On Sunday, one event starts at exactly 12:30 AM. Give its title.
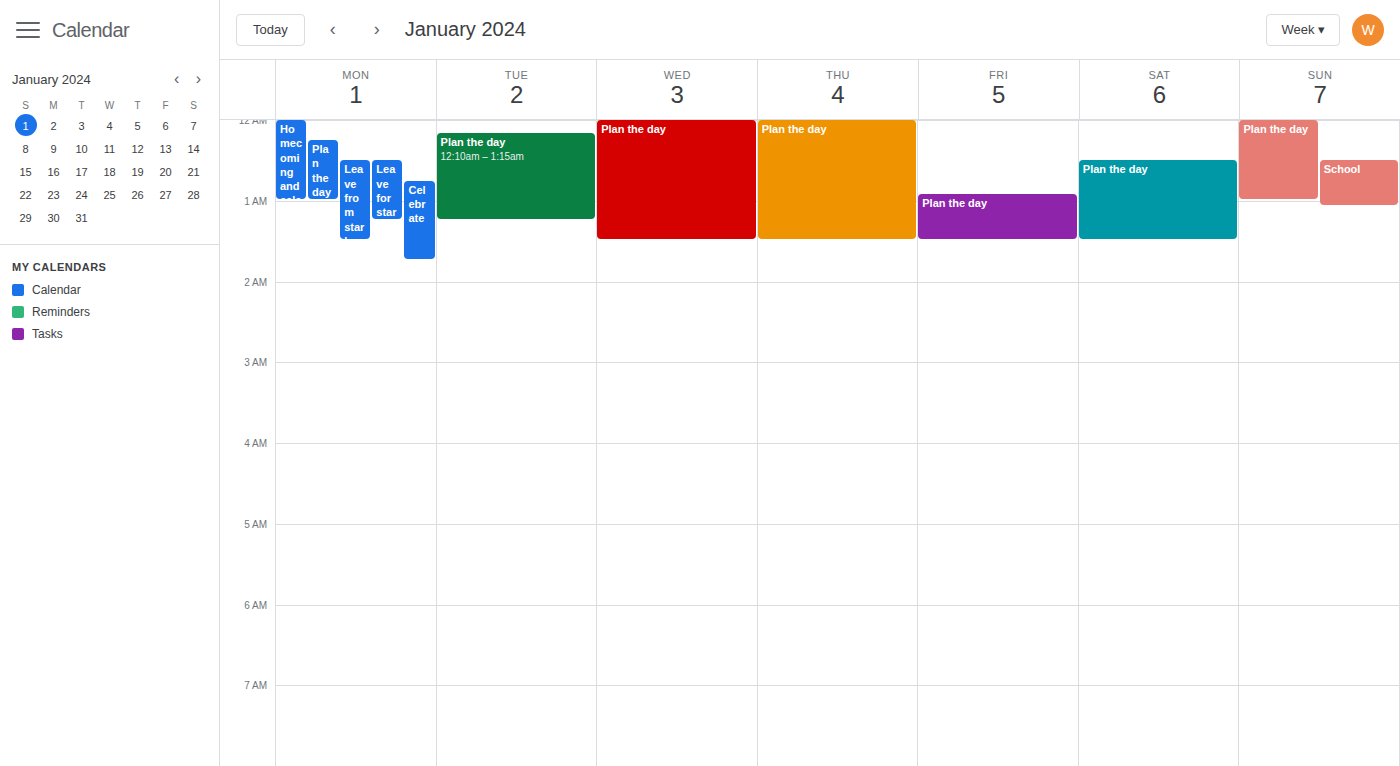
"School"